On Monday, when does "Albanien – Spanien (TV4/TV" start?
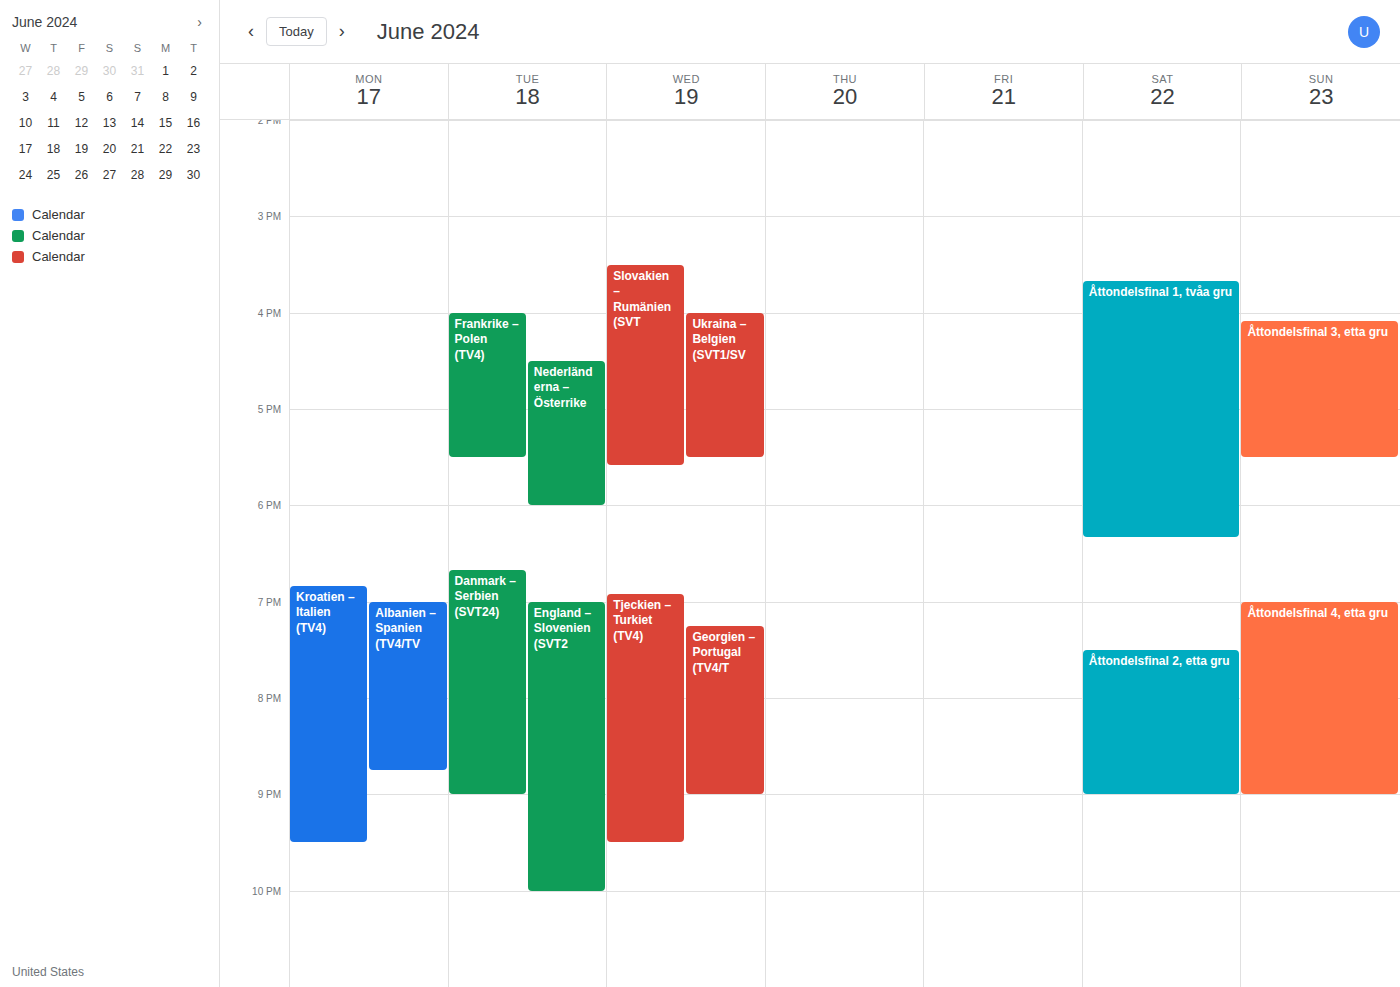
7:00 PM